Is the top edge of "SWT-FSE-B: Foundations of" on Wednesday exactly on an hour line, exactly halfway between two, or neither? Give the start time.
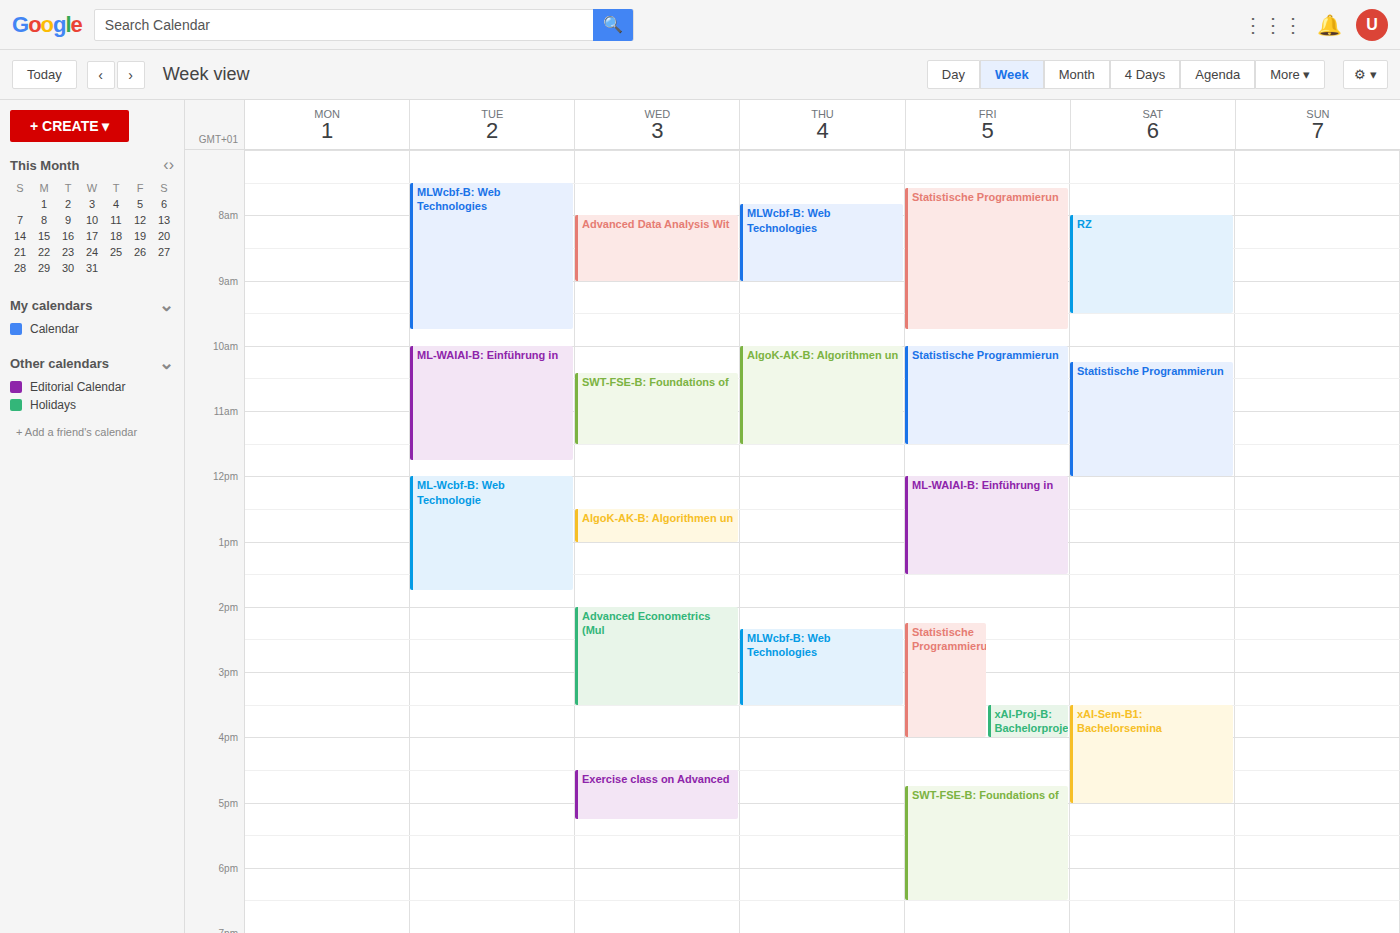
10:25 AM -- neither: 25 minutes below the 10 AM line and 35 minutes above the 11 AM line.